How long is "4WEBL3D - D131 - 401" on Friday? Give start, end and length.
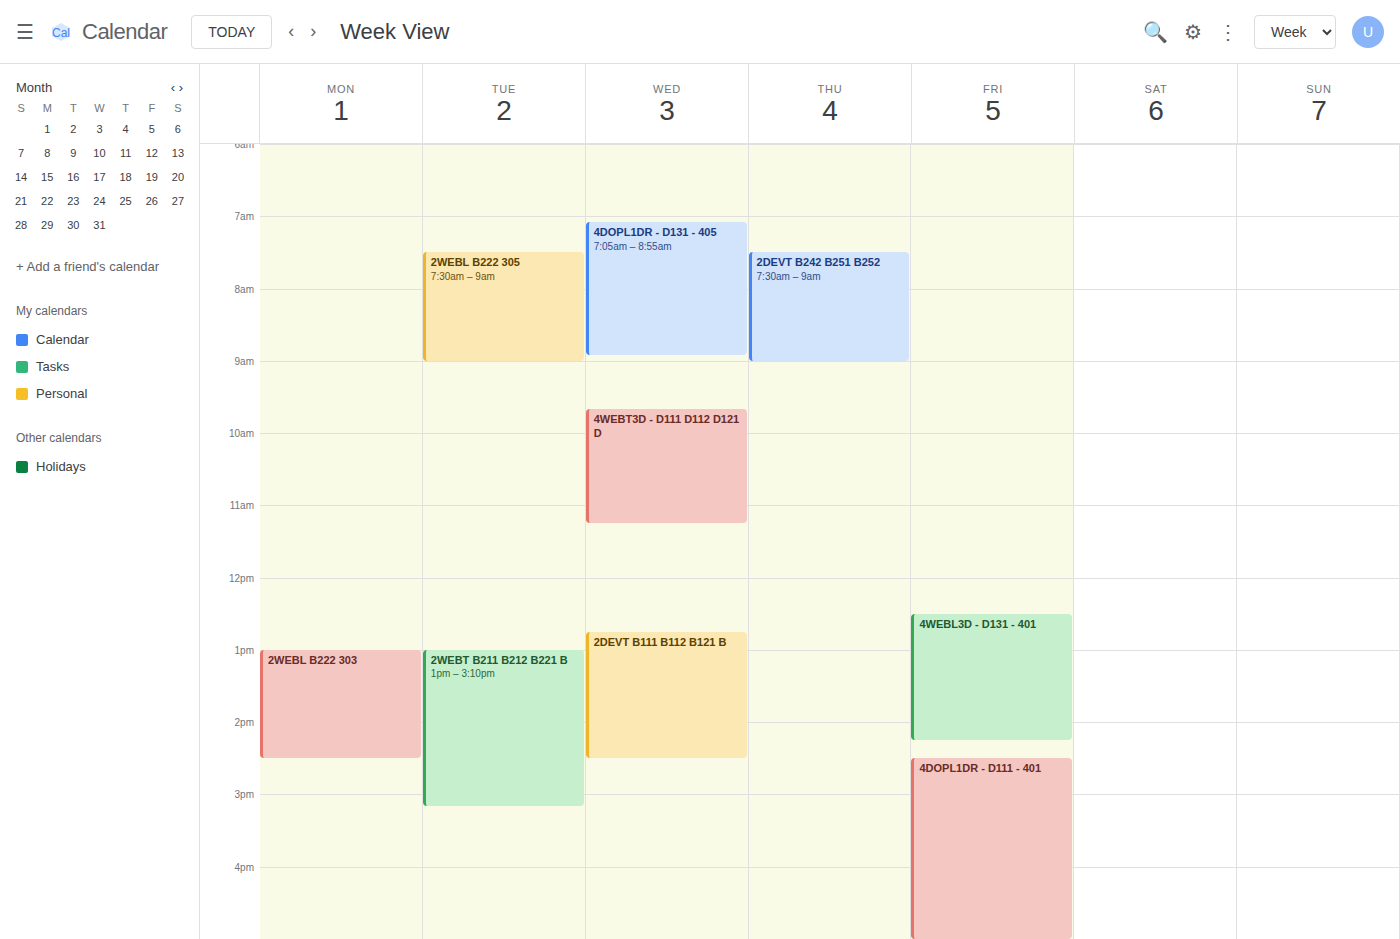
12:30 PM to 2:15 PM, 1 hour 45 minutes